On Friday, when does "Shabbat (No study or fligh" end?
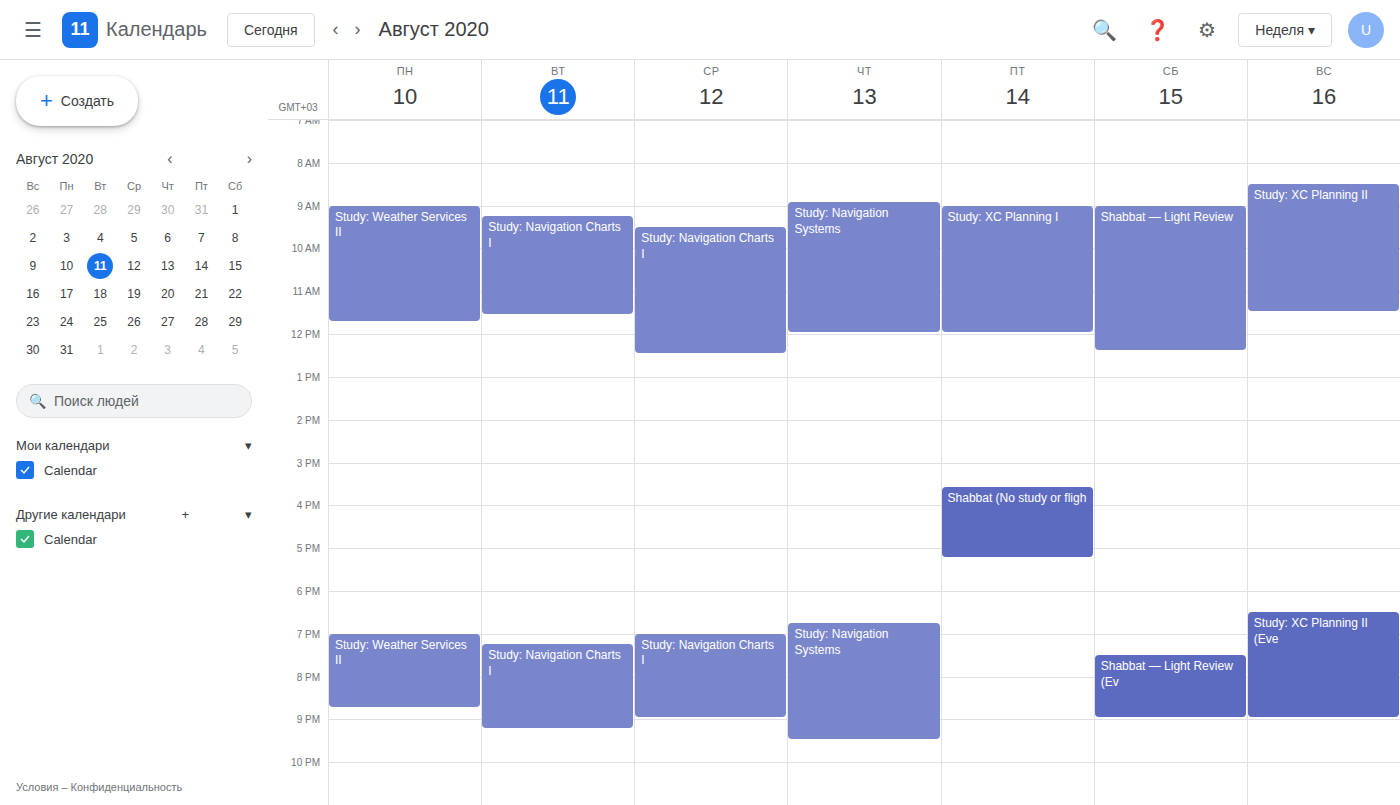
5:15 PM